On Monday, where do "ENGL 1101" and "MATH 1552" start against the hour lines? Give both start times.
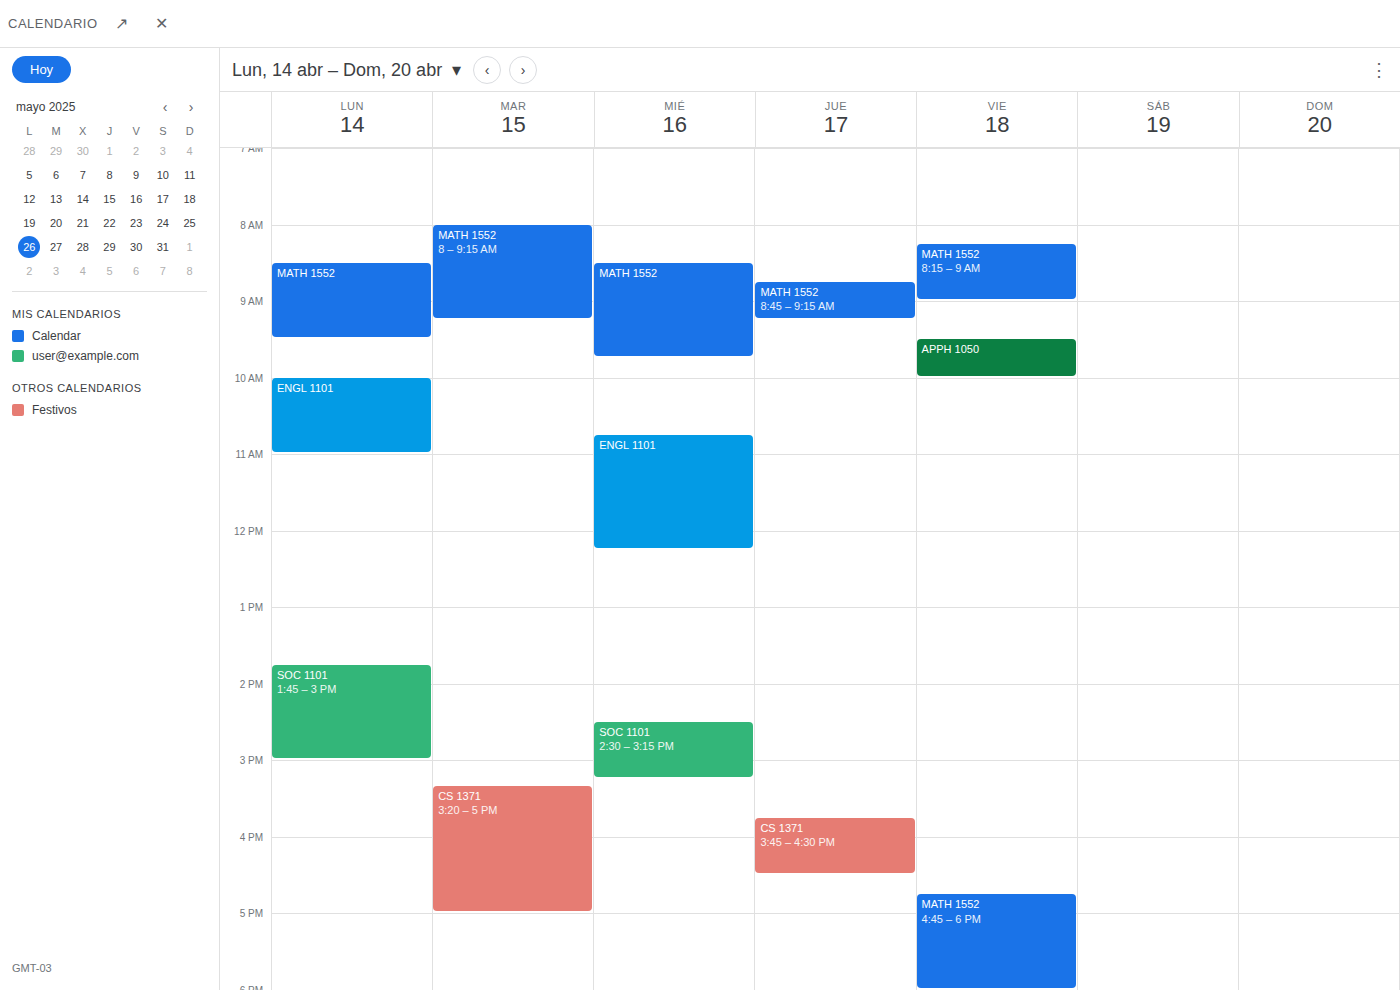
"ENGL 1101": 10:00 AM, exactly on the 10 AM line. "MATH 1552": 8:30 AM, halfway between the 8 AM and 9 AM lines.